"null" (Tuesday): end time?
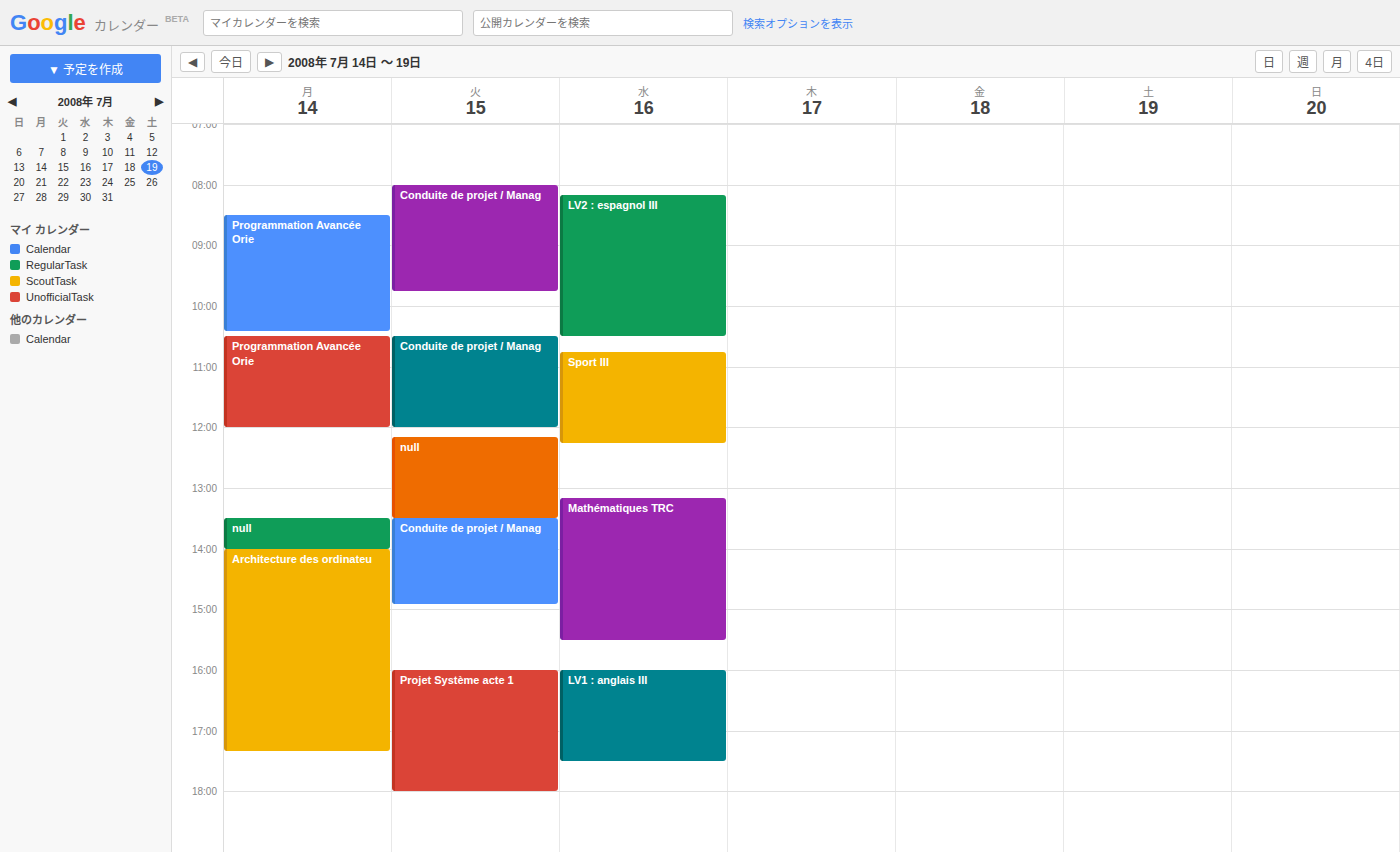
1:30 PM